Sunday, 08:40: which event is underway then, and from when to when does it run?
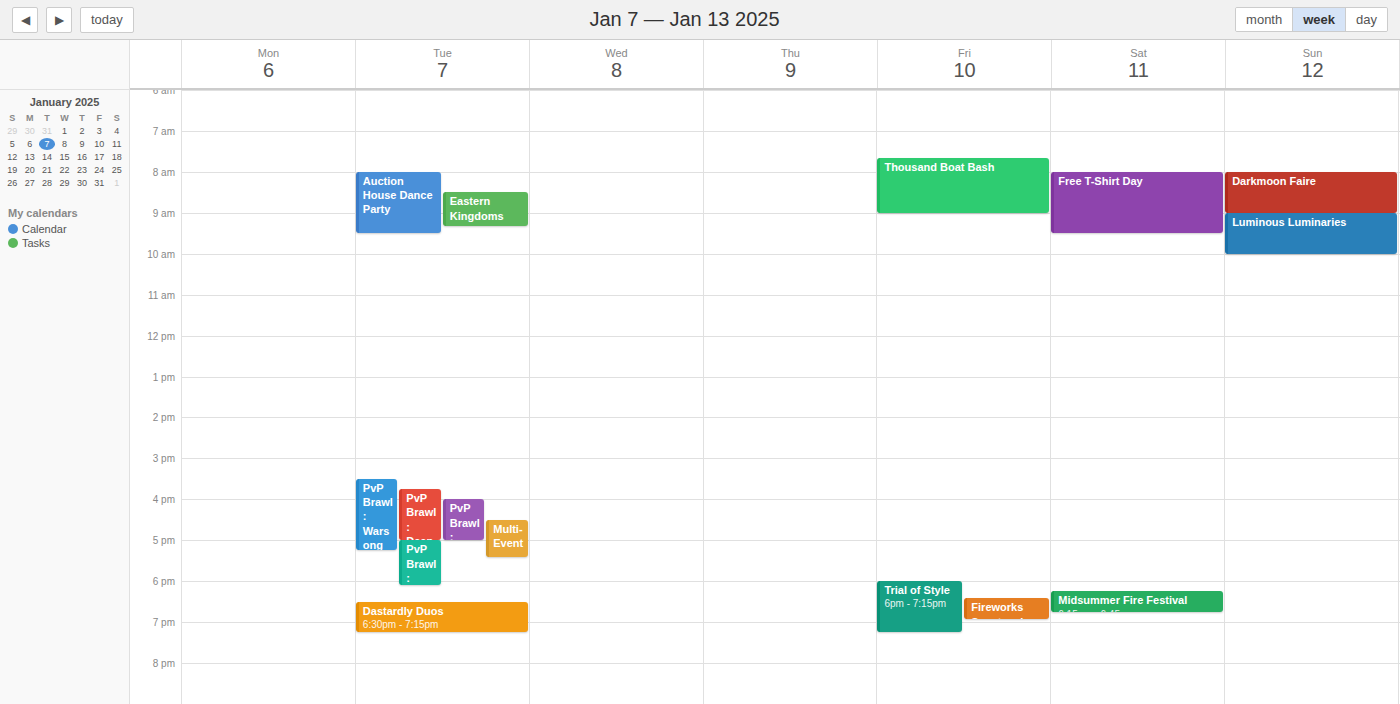
"Darkmoon Faire", 08:00 to 09:00